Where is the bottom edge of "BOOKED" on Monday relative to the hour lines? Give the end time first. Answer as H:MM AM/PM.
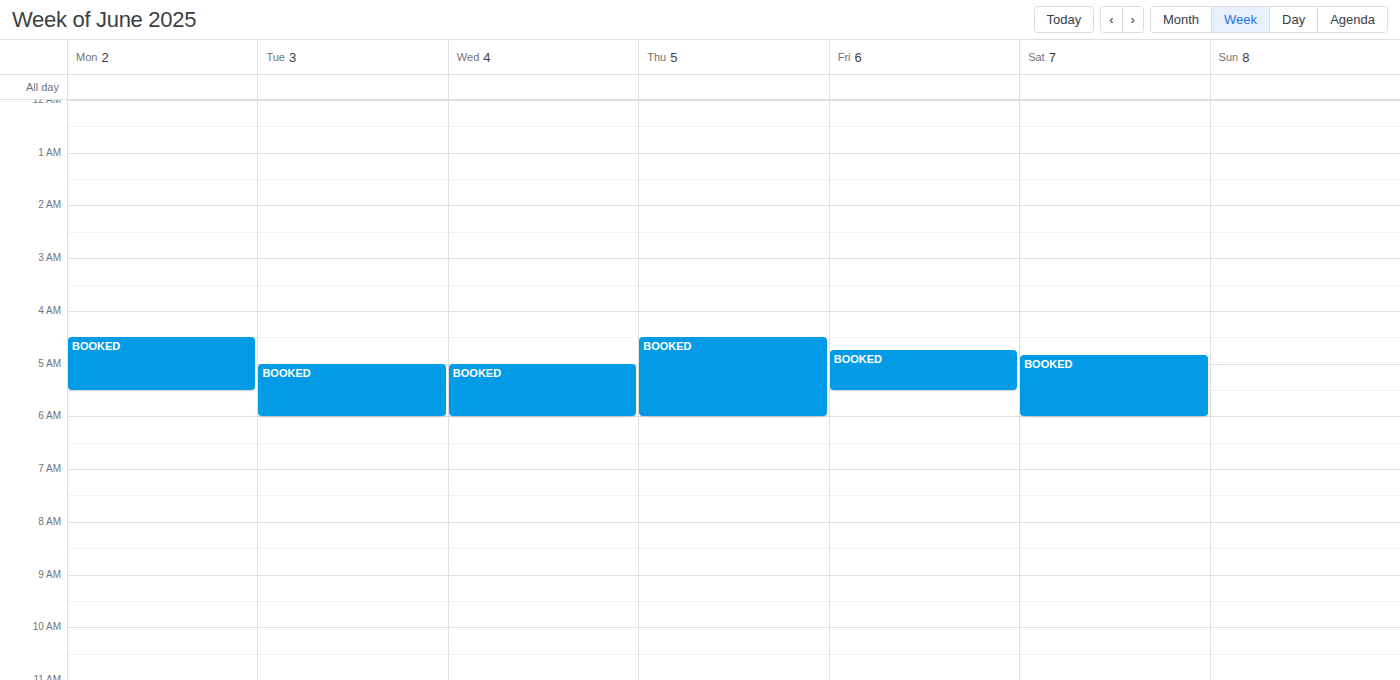
5:30 AM -- halfway between the 5 AM and 6 AM lines.